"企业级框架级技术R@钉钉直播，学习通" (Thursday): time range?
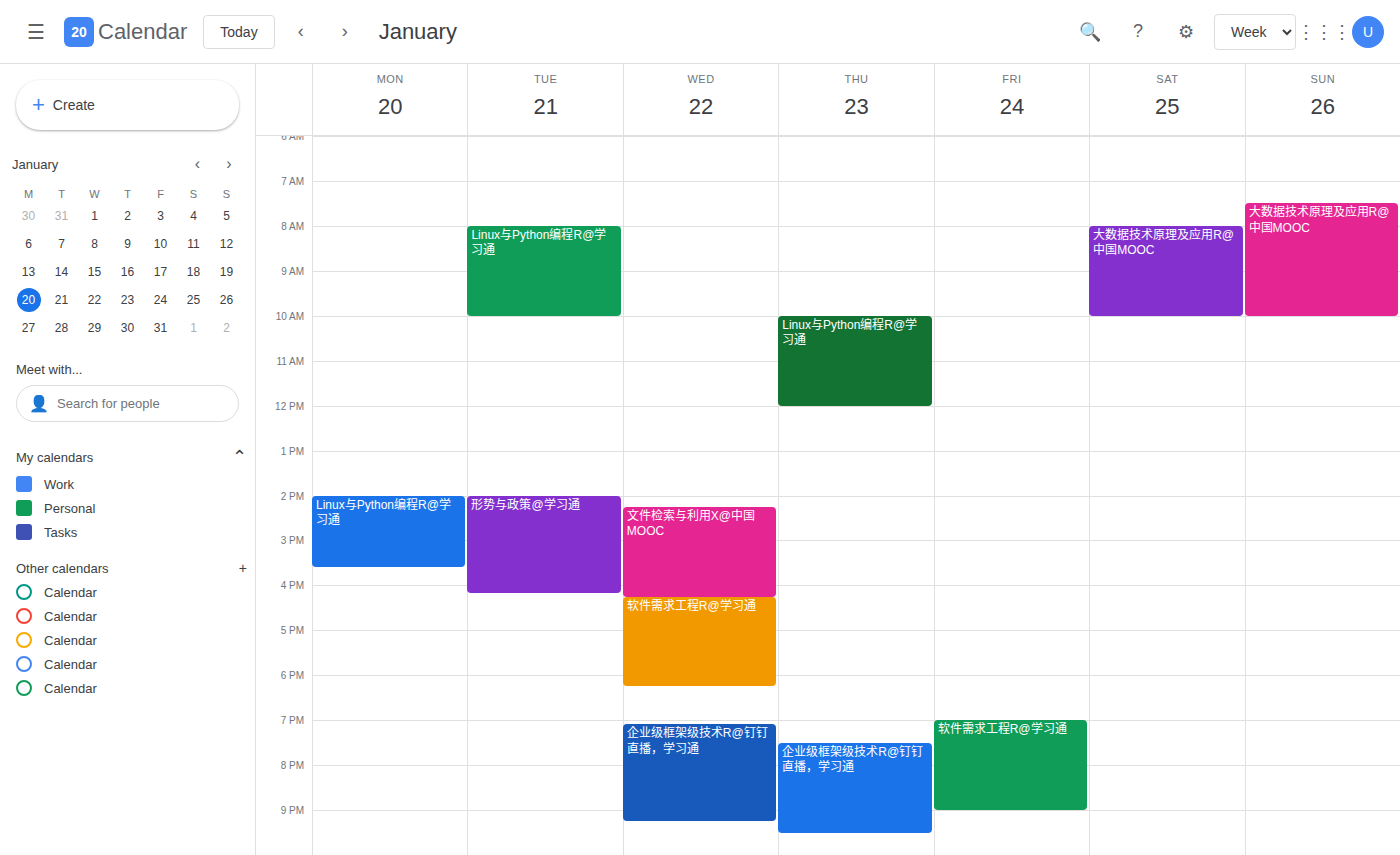
19:30 to 21:30